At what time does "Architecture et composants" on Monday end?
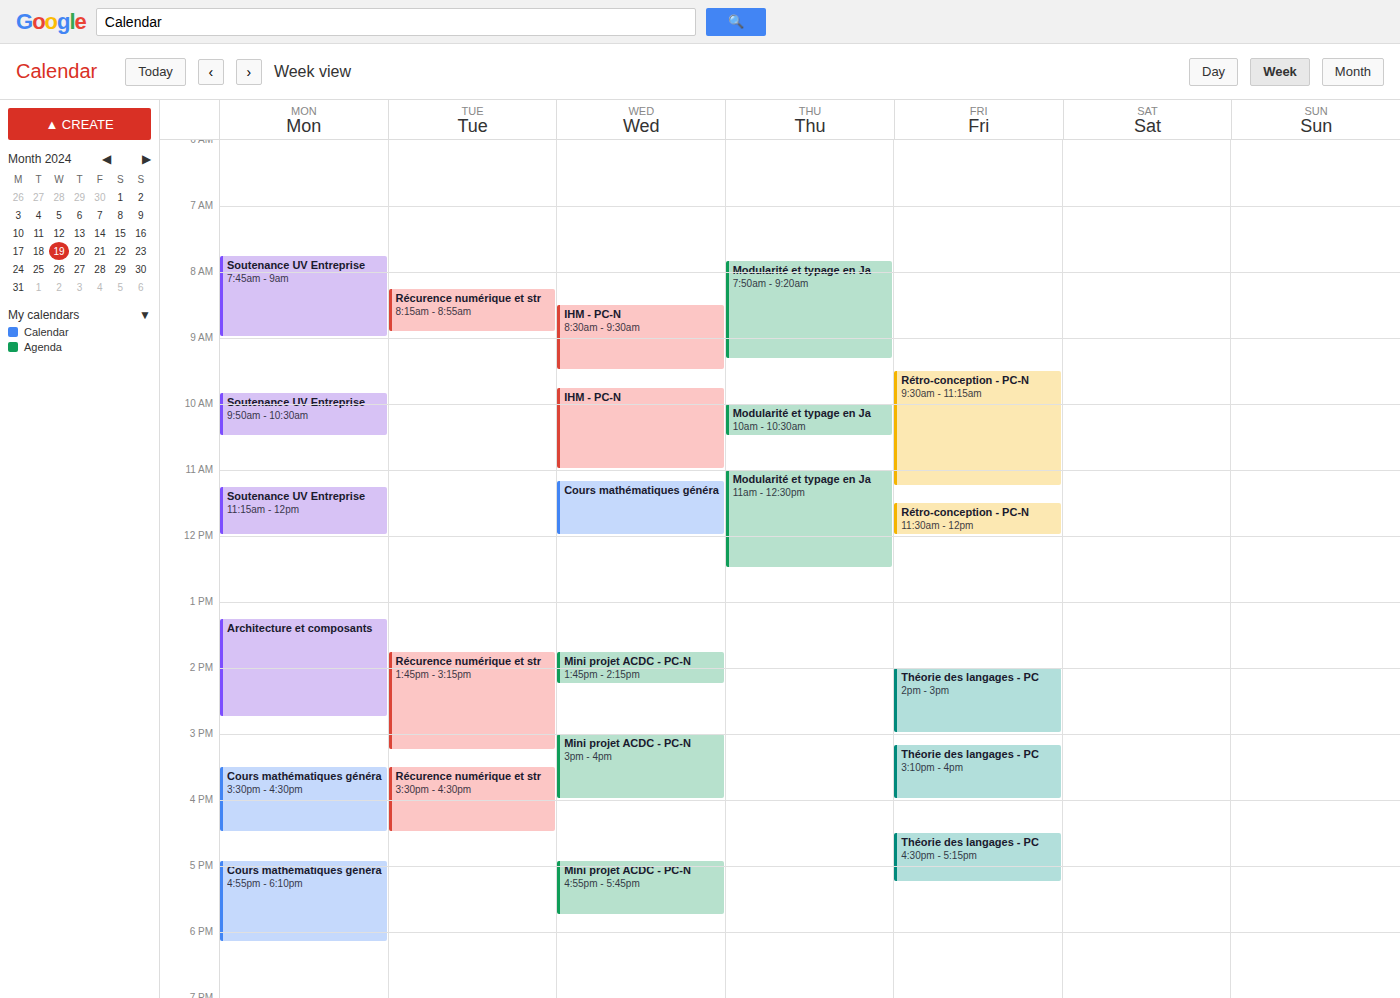
2:45 PM